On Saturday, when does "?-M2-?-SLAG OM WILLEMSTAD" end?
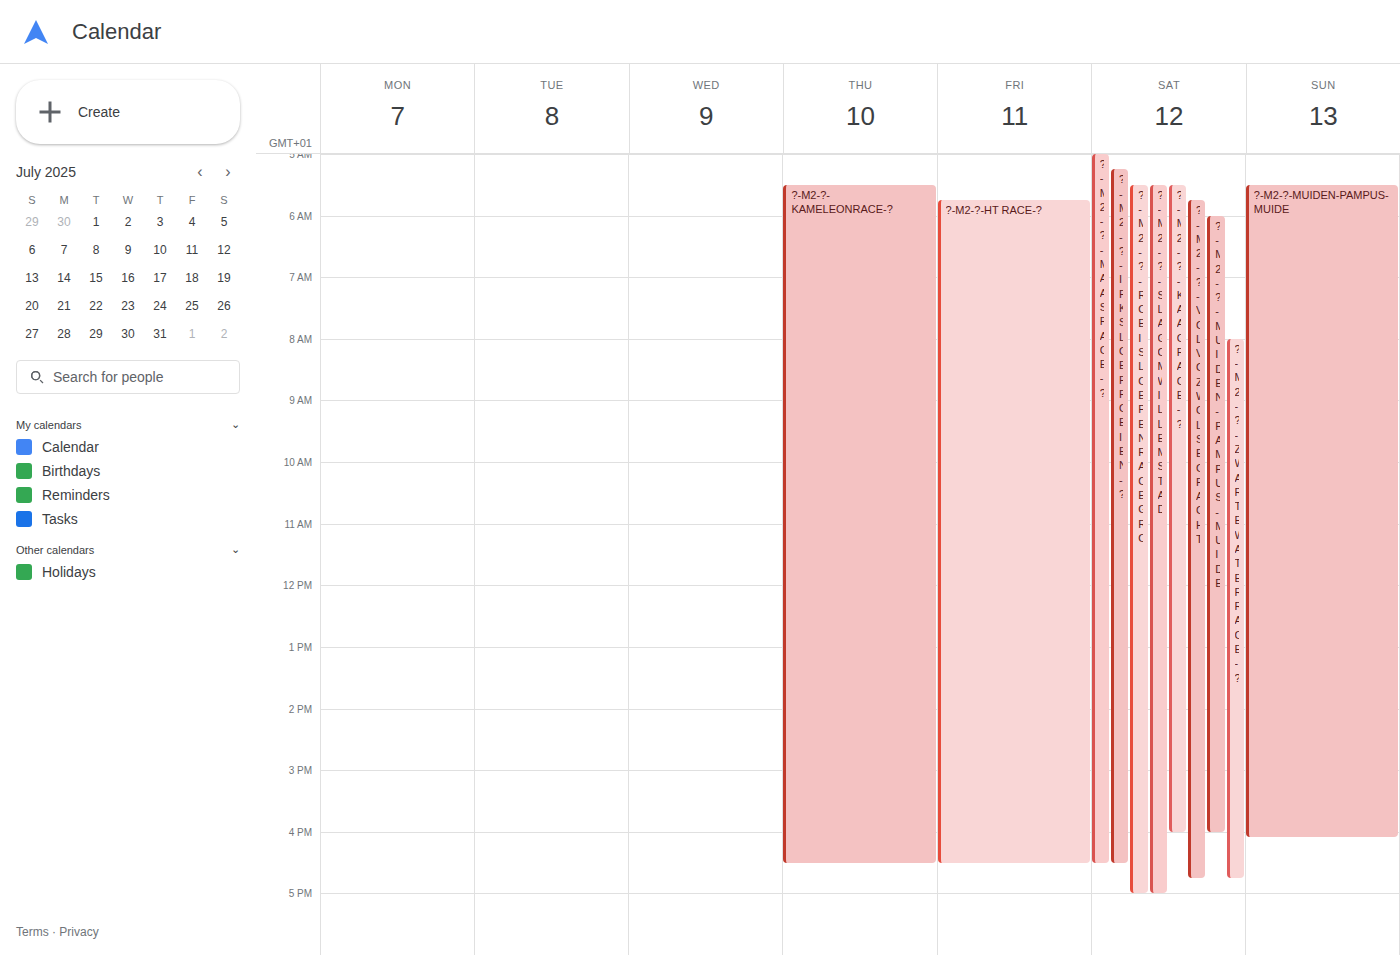
5:00 PM